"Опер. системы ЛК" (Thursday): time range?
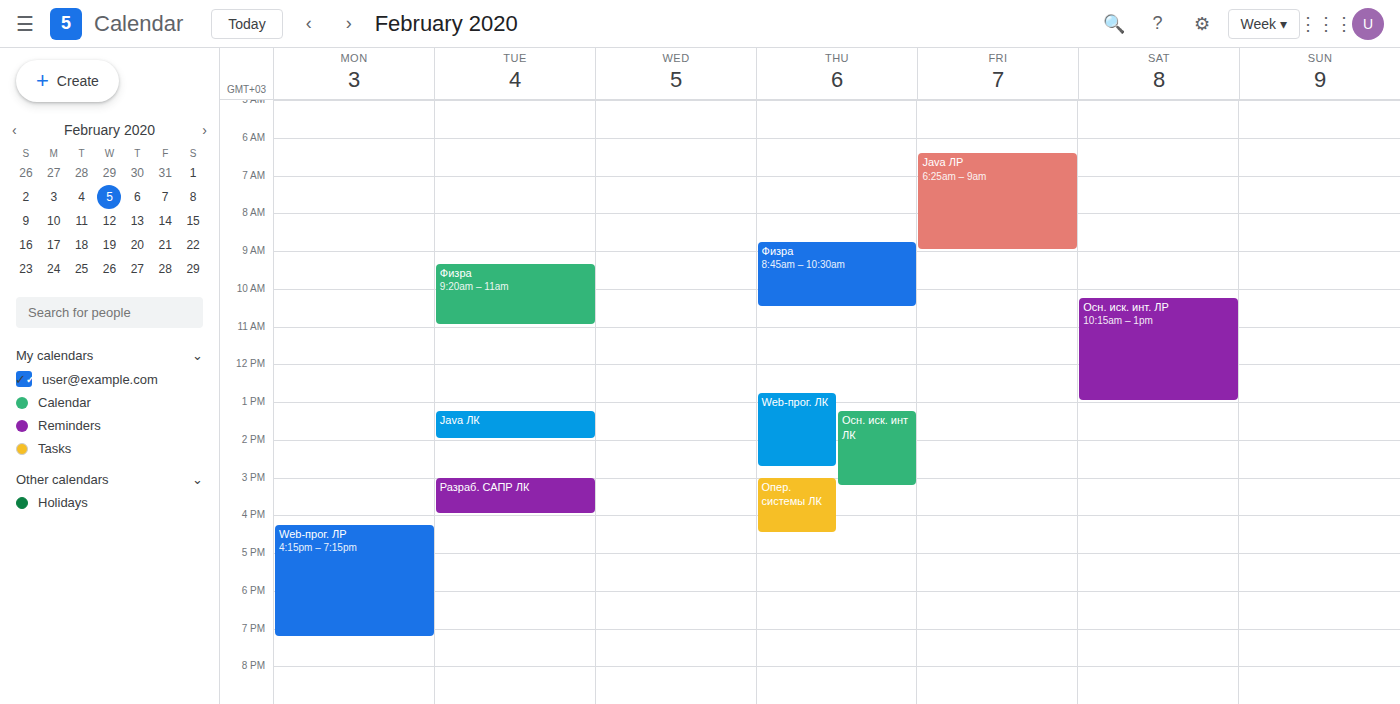
3:00 PM to 4:30 PM